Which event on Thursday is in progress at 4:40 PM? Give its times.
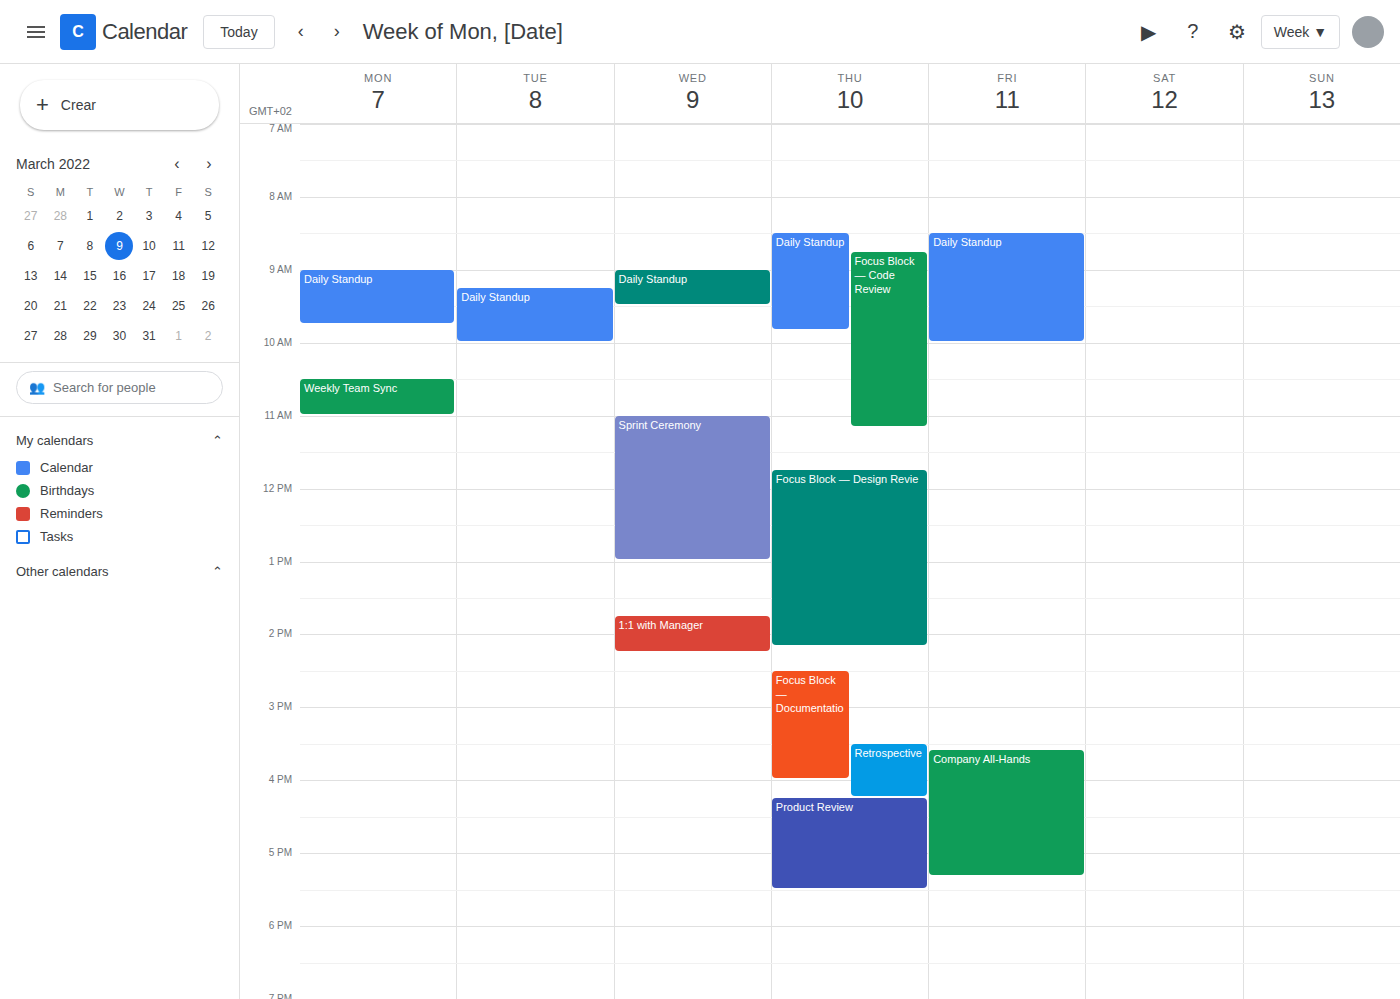
"Product Review", 4:15 PM to 5:30 PM